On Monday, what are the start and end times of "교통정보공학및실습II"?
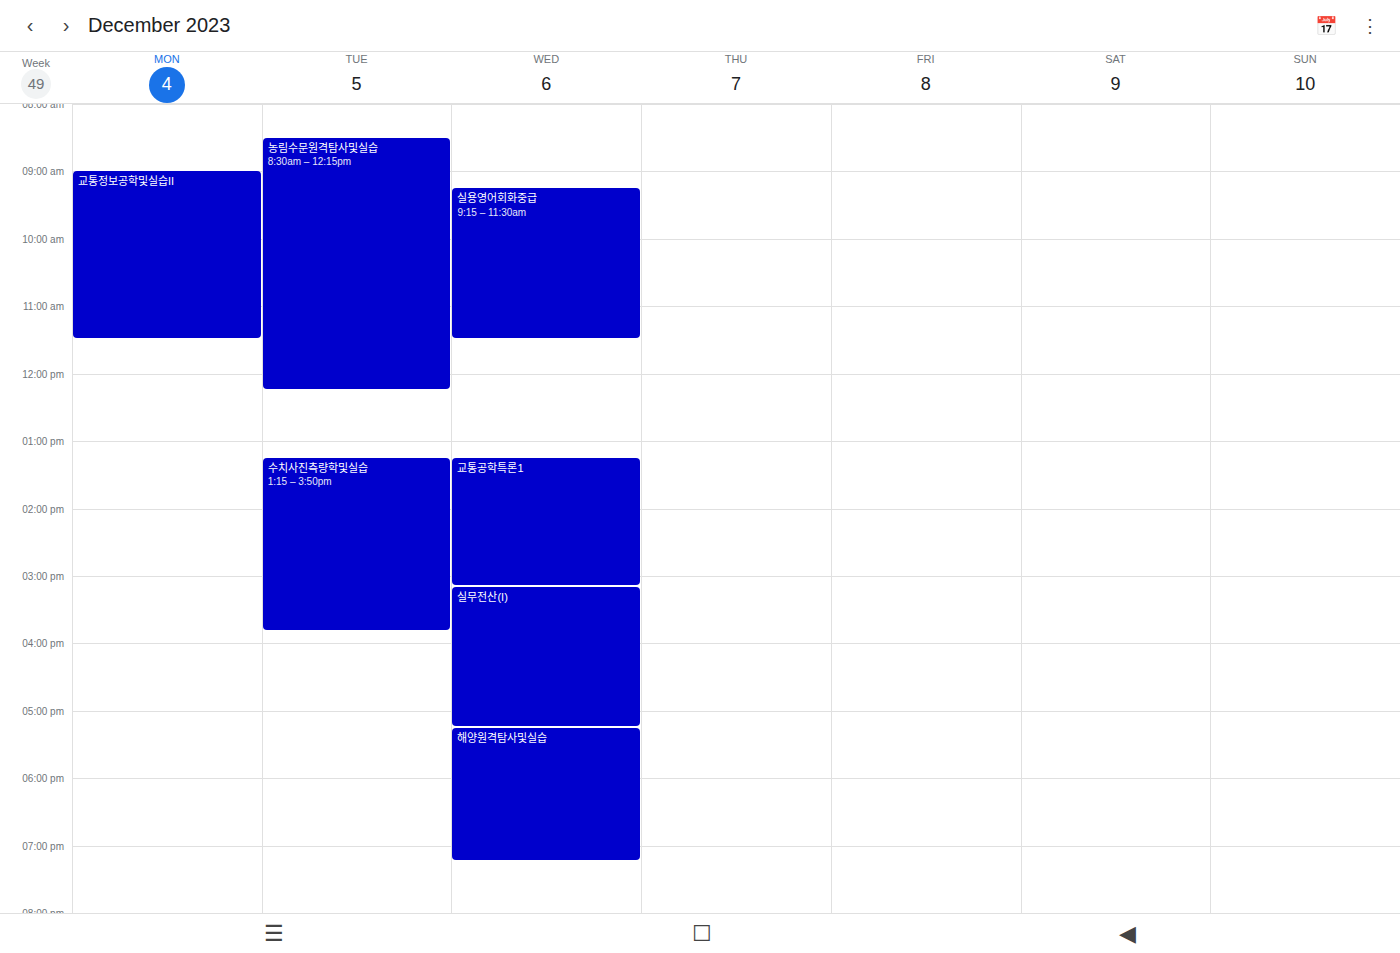
9:00 AM to 11:30 AM